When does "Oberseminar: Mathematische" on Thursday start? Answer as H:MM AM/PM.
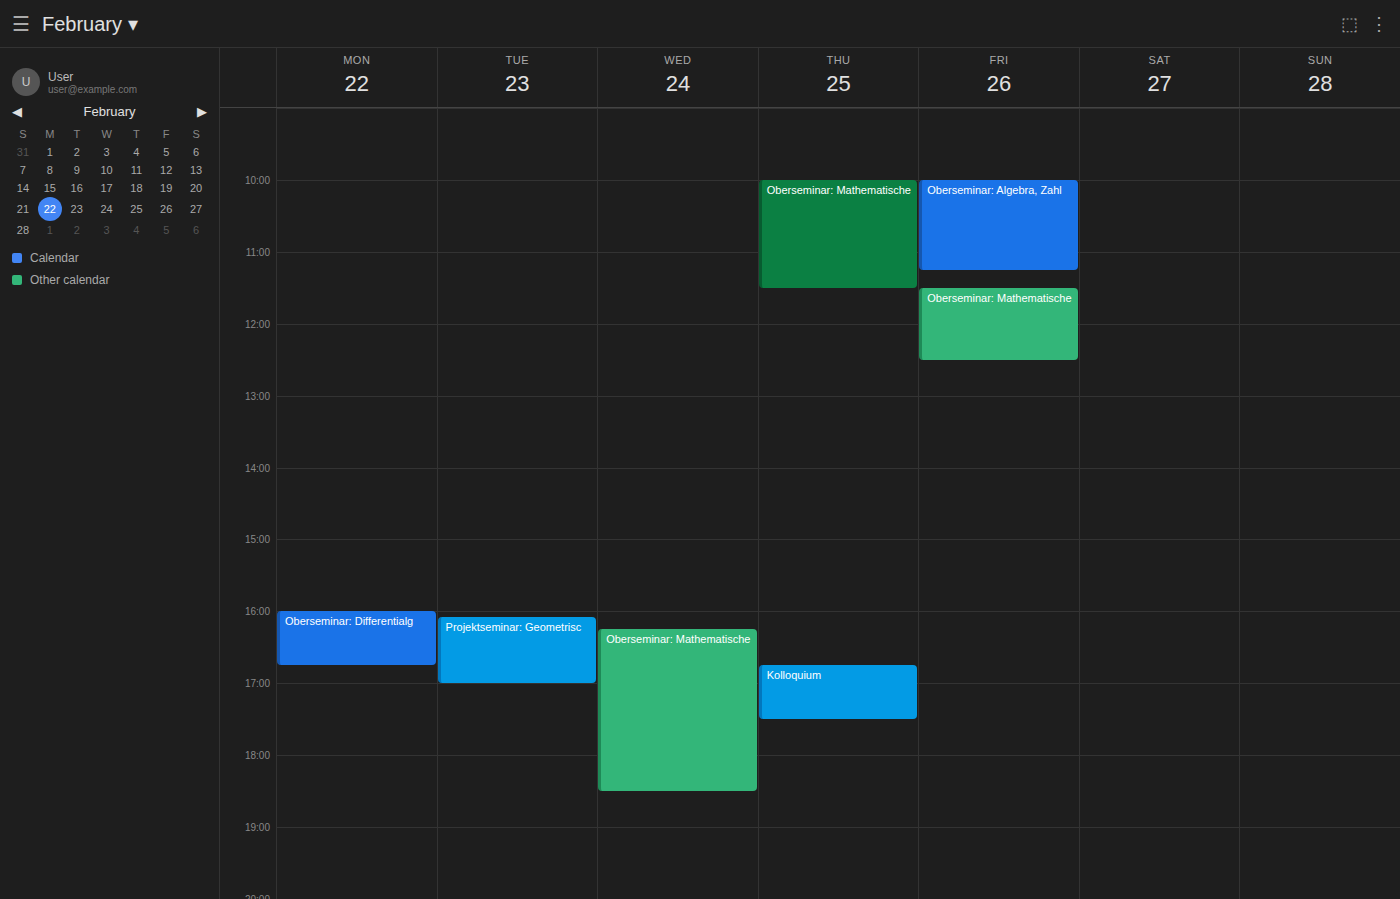
10:00 AM